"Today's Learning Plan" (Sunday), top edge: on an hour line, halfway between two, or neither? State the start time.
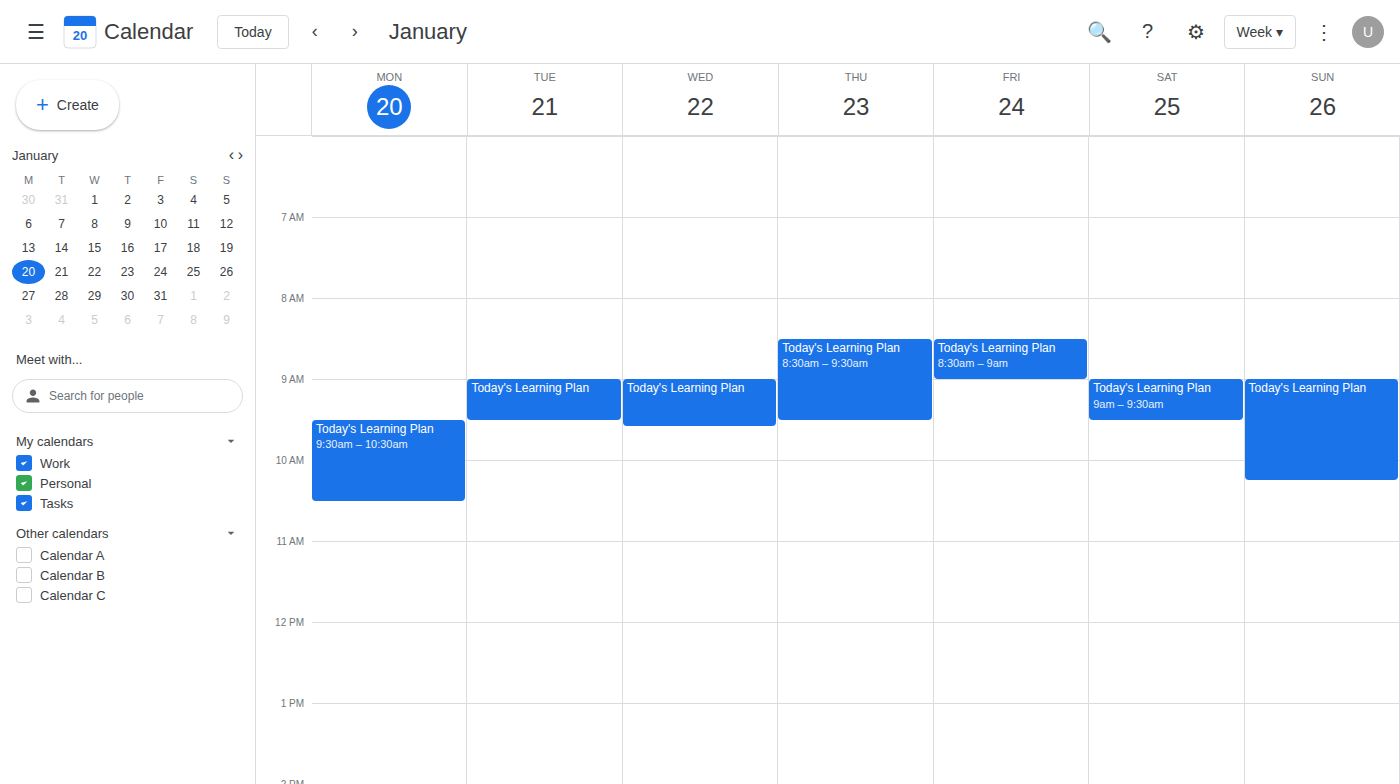
9:00 AM -- exactly on the 9 AM line.